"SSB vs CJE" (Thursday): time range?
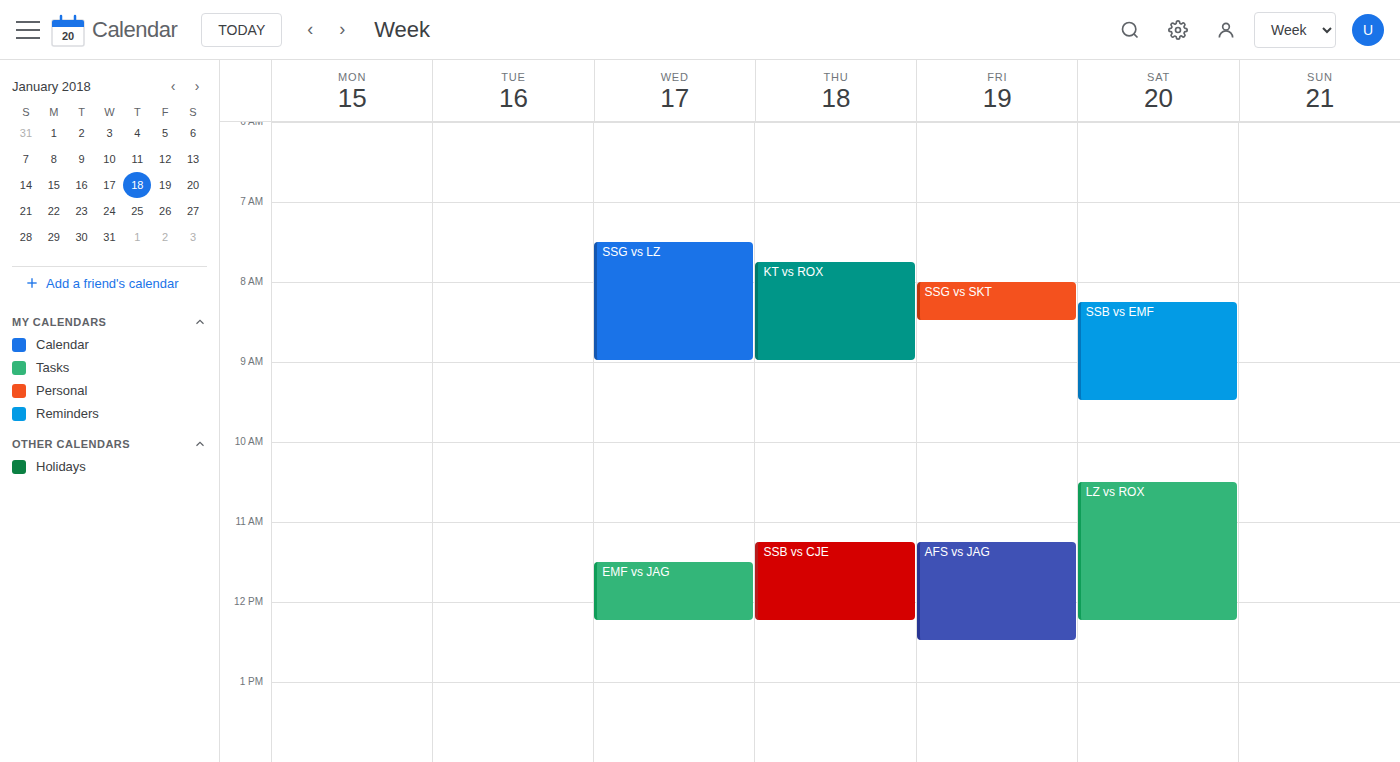
11:15 AM to 12:15 PM